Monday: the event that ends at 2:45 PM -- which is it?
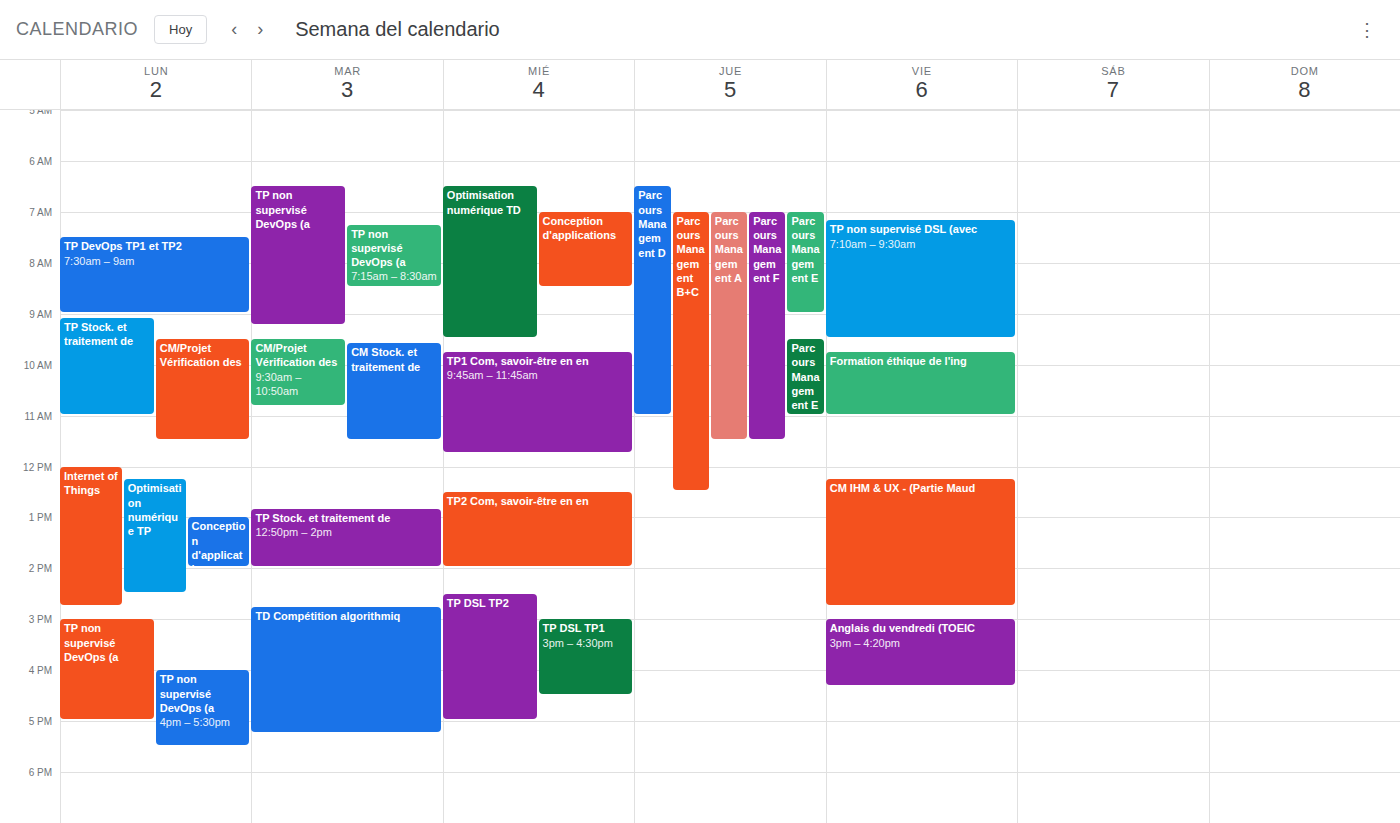
"Internet of Things"